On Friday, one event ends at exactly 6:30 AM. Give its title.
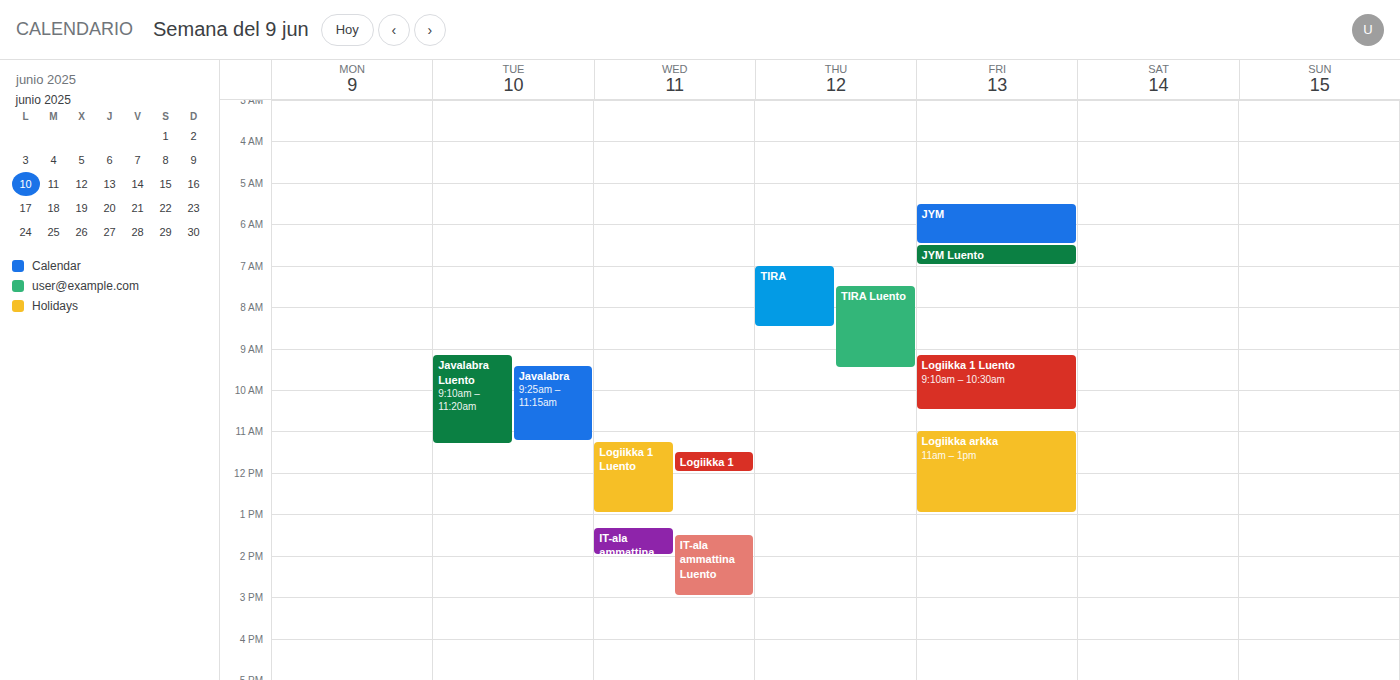
"JYM"